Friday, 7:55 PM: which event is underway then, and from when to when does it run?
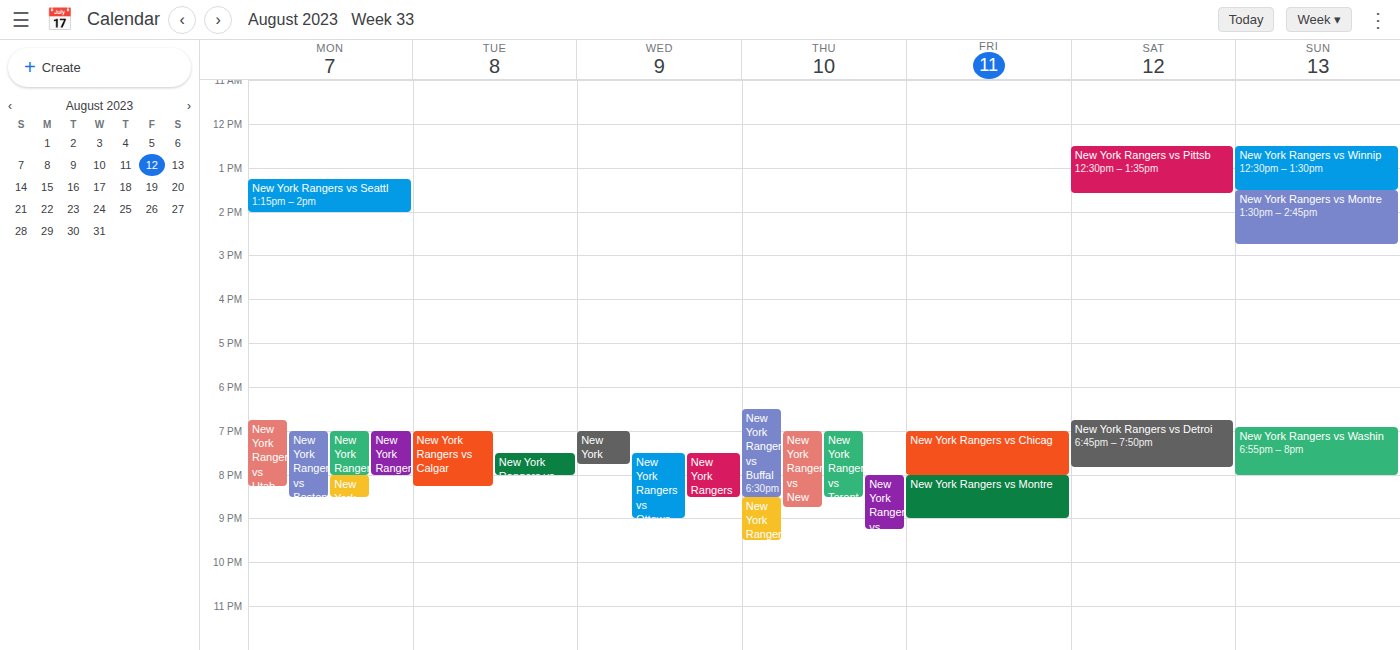
"New York Rangers vs Chicag", 7:00 PM to 8:00 PM